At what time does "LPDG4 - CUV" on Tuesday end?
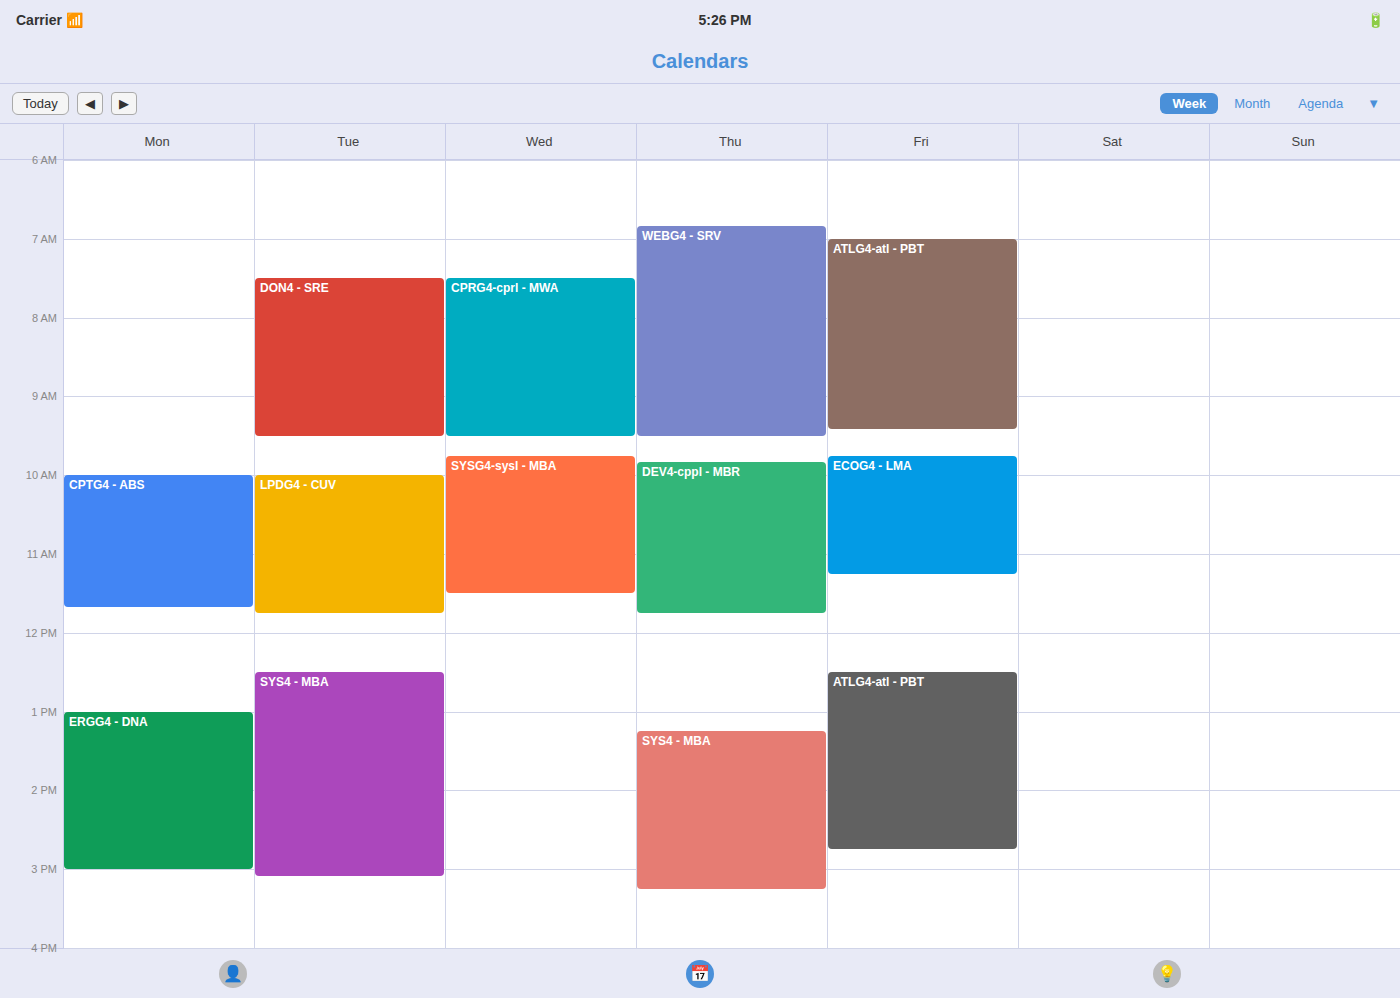
11:45 AM